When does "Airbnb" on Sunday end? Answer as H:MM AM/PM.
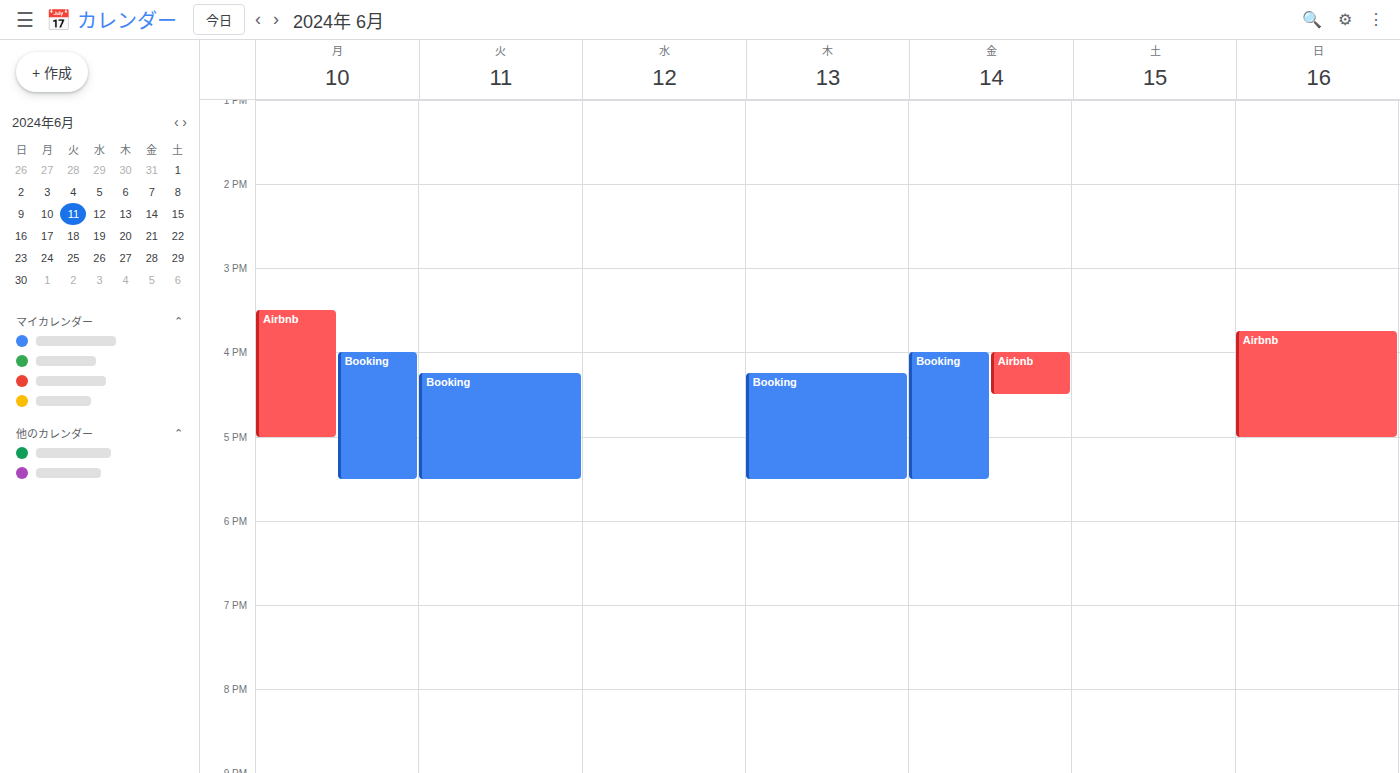
5:00 PM